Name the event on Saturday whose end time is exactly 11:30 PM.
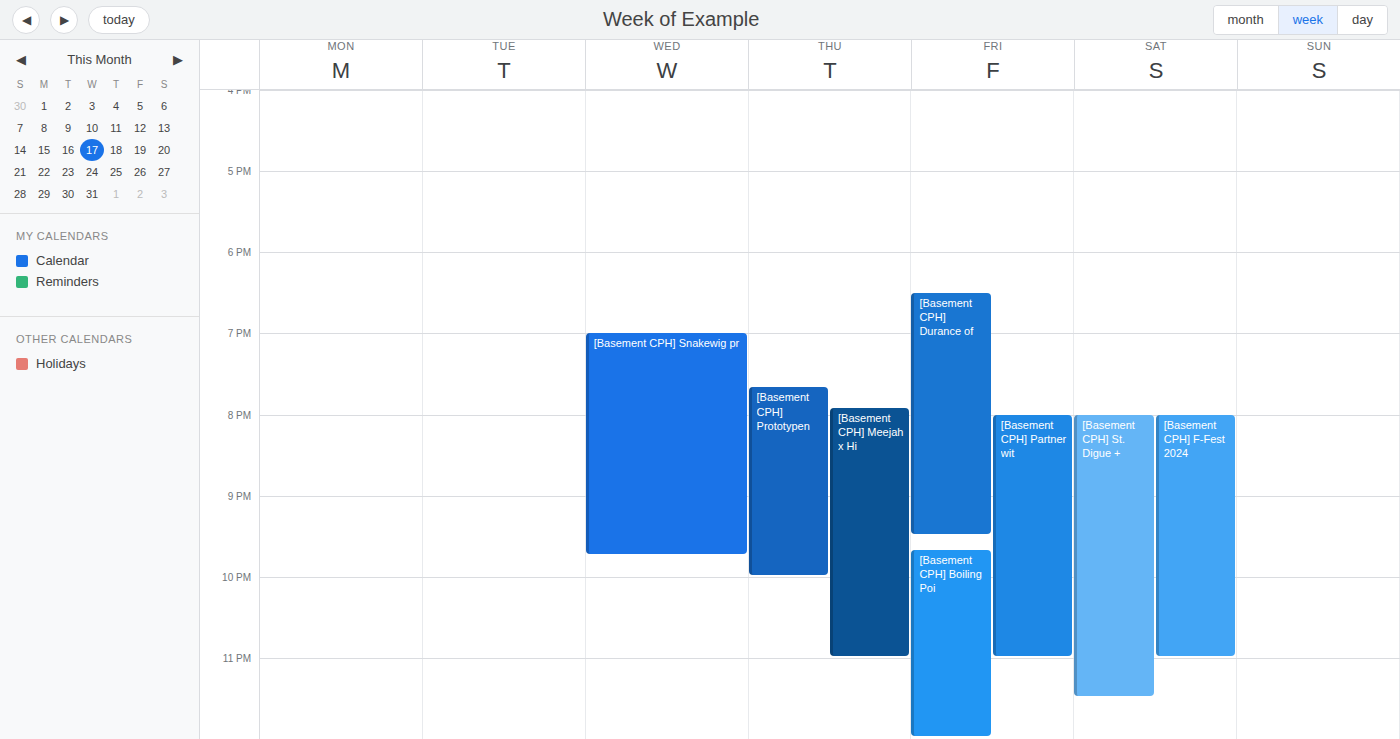
"[Basement CPH] St. Digue +"